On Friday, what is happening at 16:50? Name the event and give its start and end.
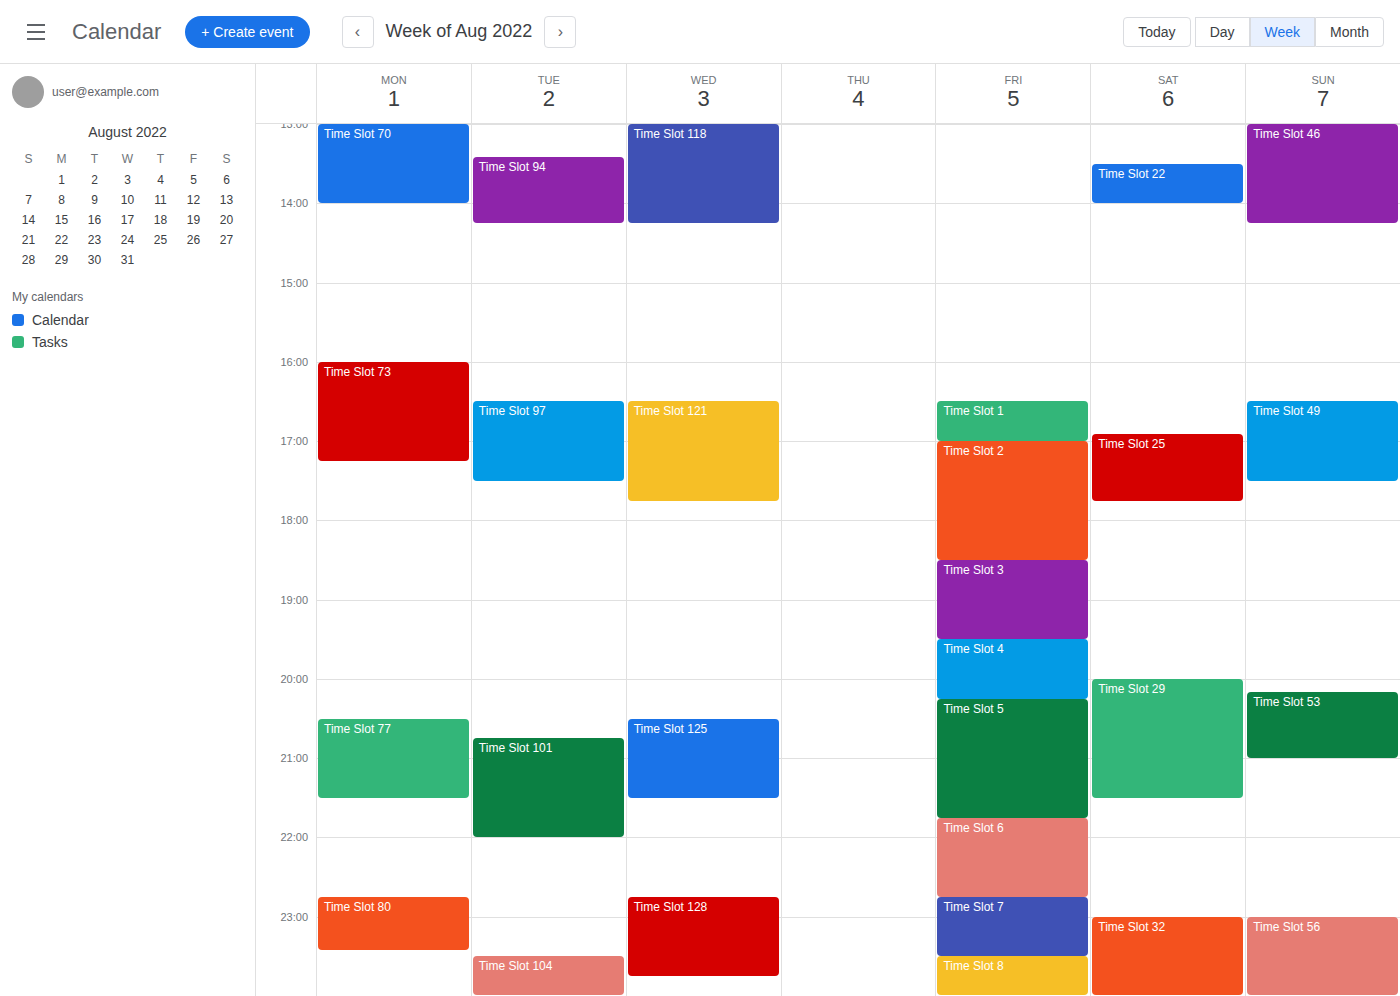
"Time Slot 1", 16:30 to 17:00